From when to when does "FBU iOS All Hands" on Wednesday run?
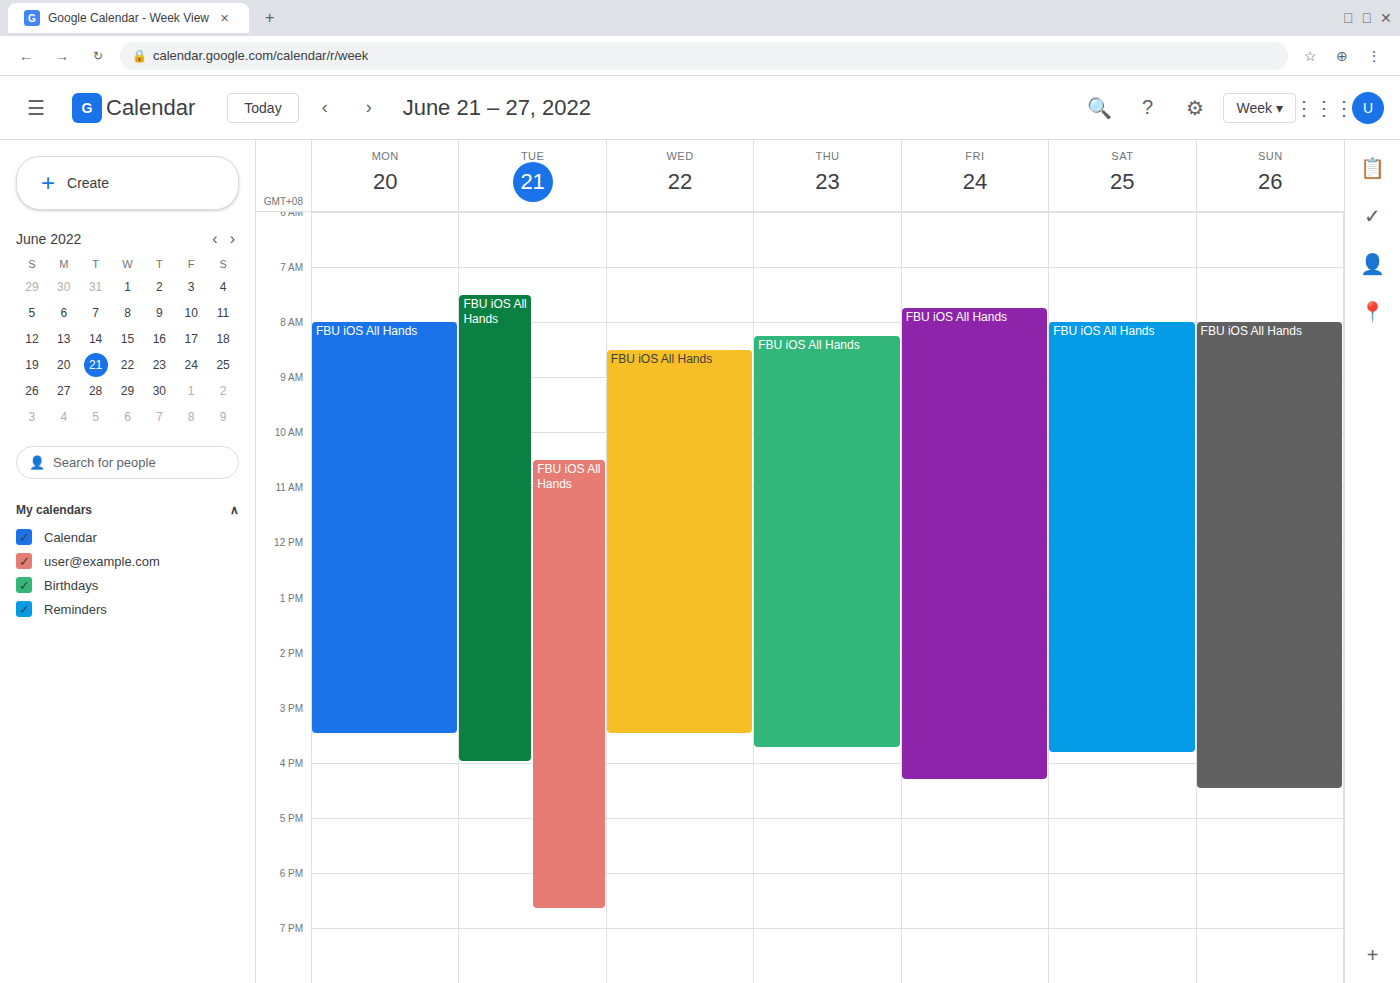
8:30 AM to 3:30 PM